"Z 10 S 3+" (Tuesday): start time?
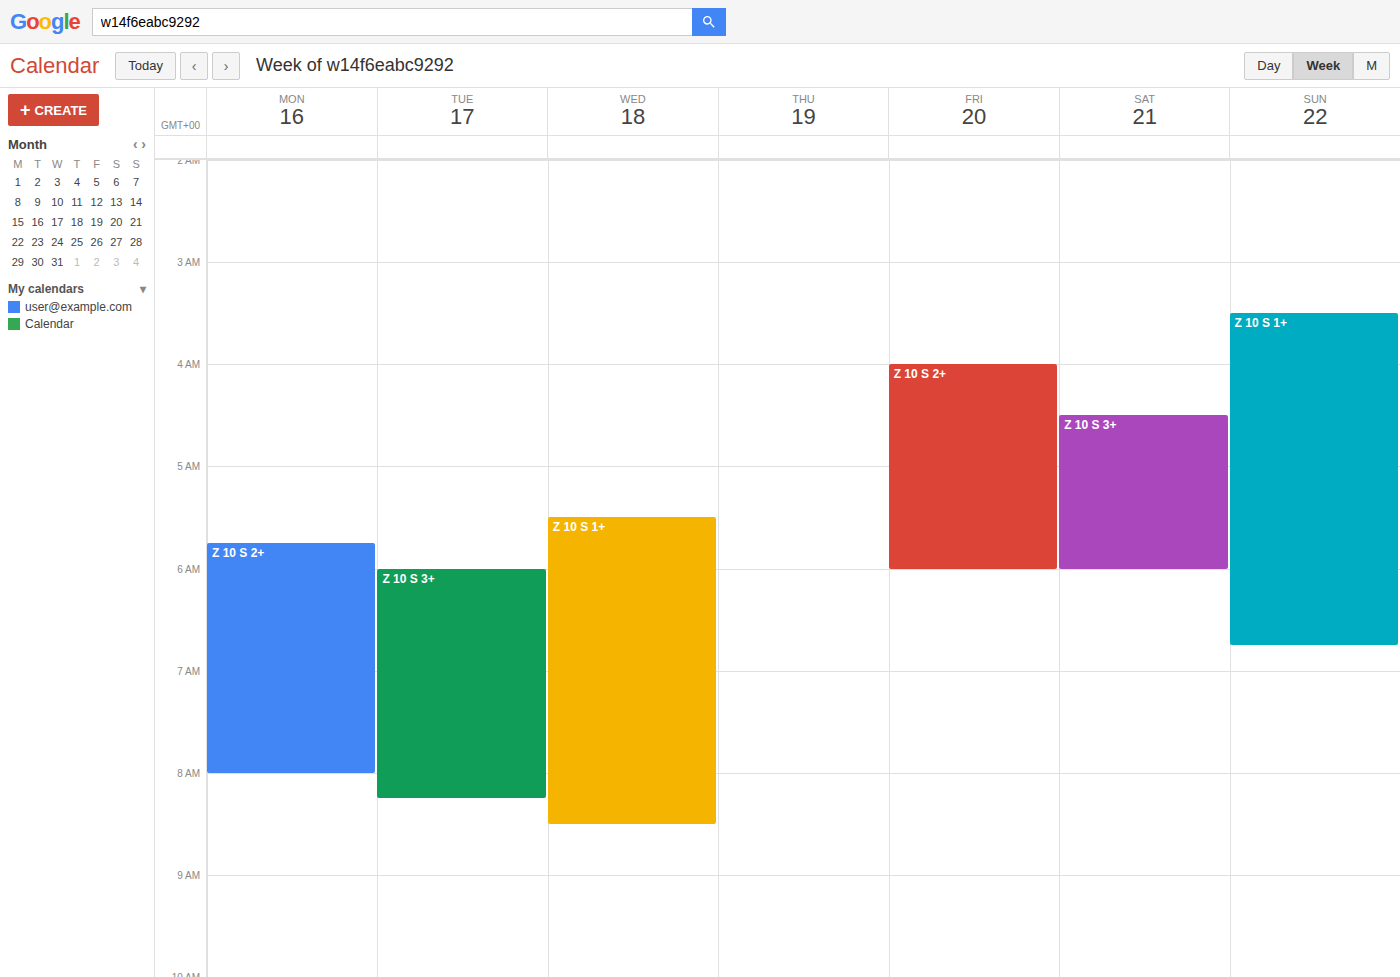
6:00 AM